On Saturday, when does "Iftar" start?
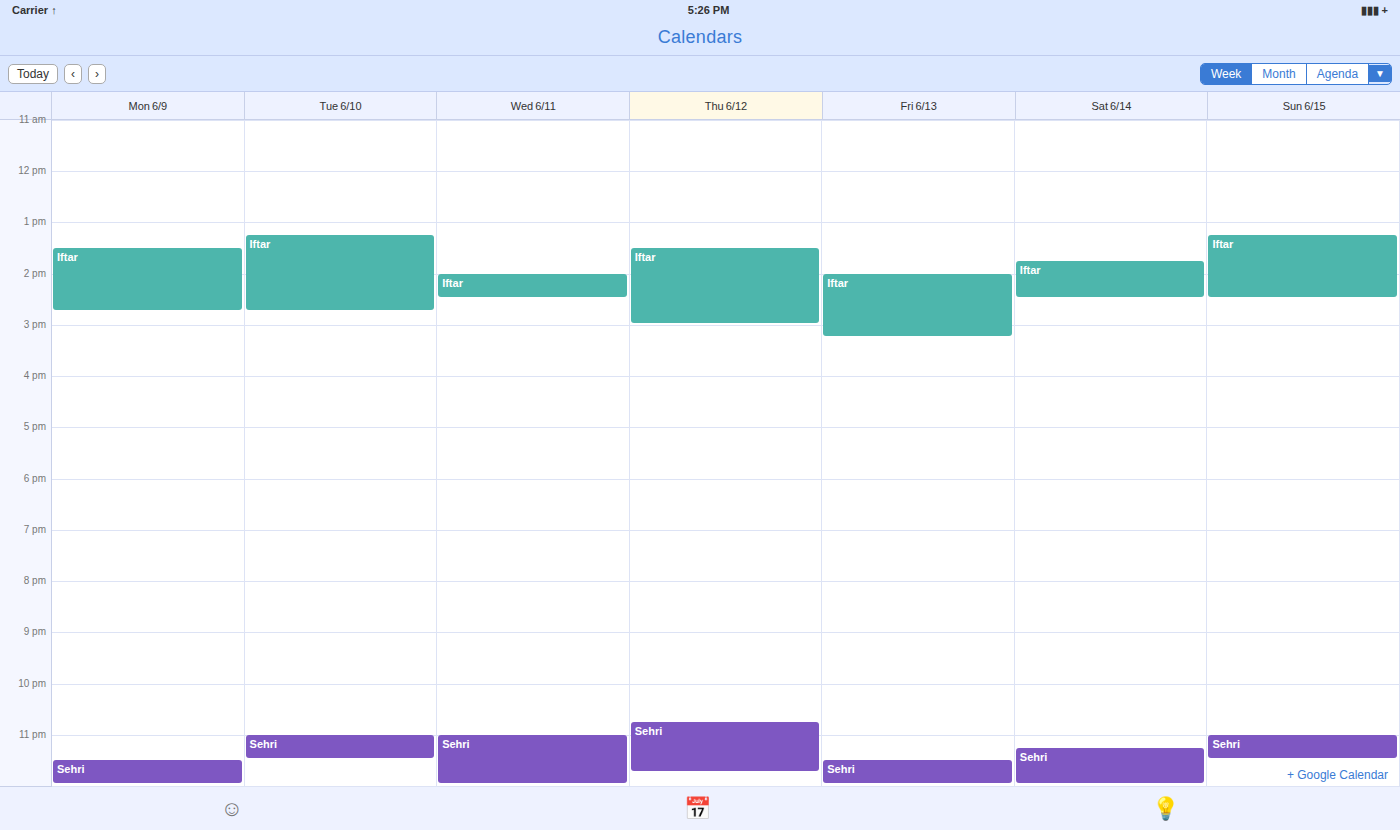
1:45 PM